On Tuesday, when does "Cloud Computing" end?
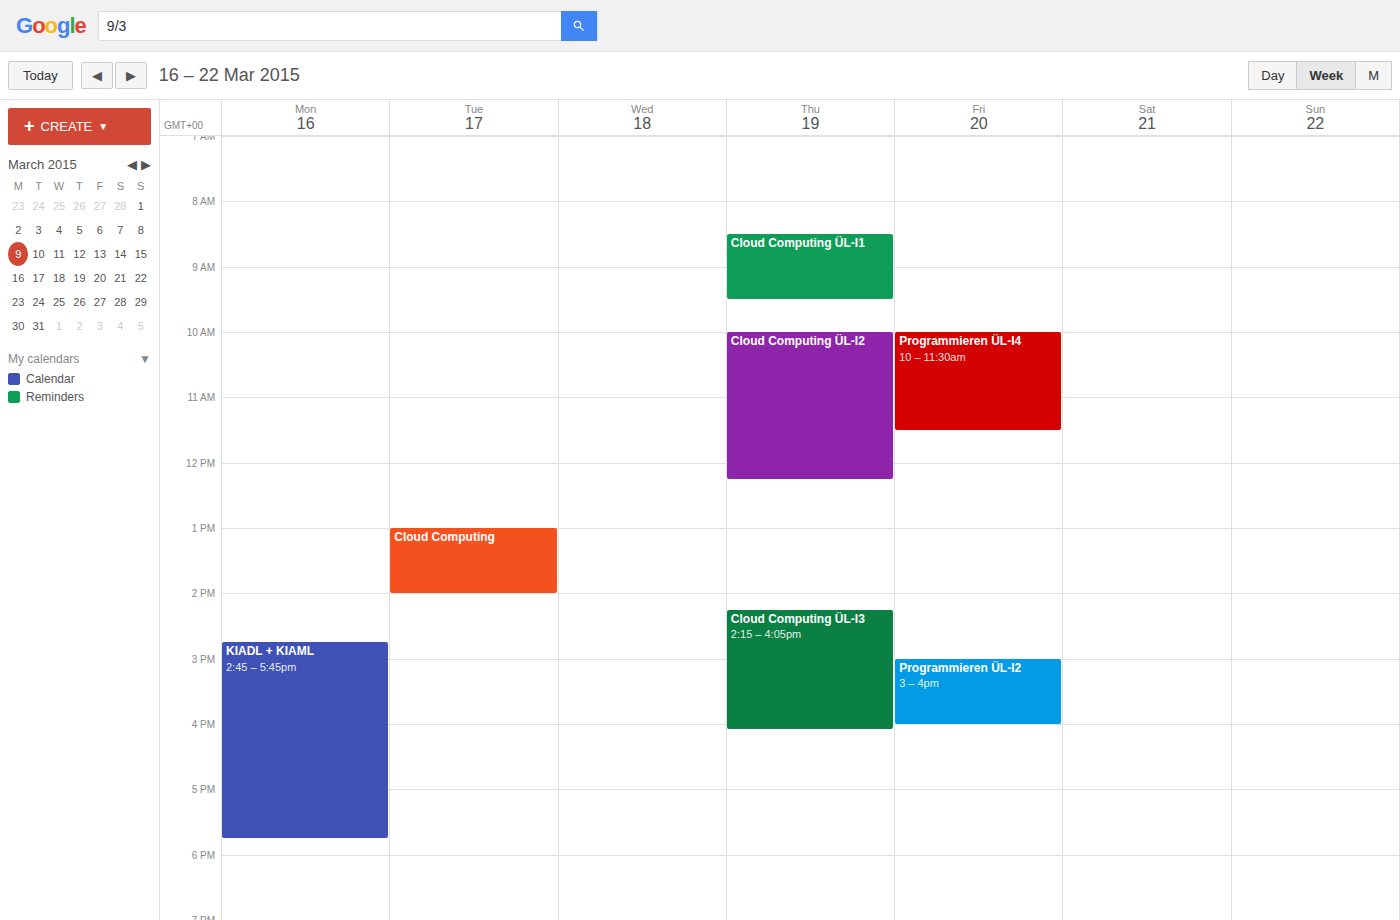
2:00 PM